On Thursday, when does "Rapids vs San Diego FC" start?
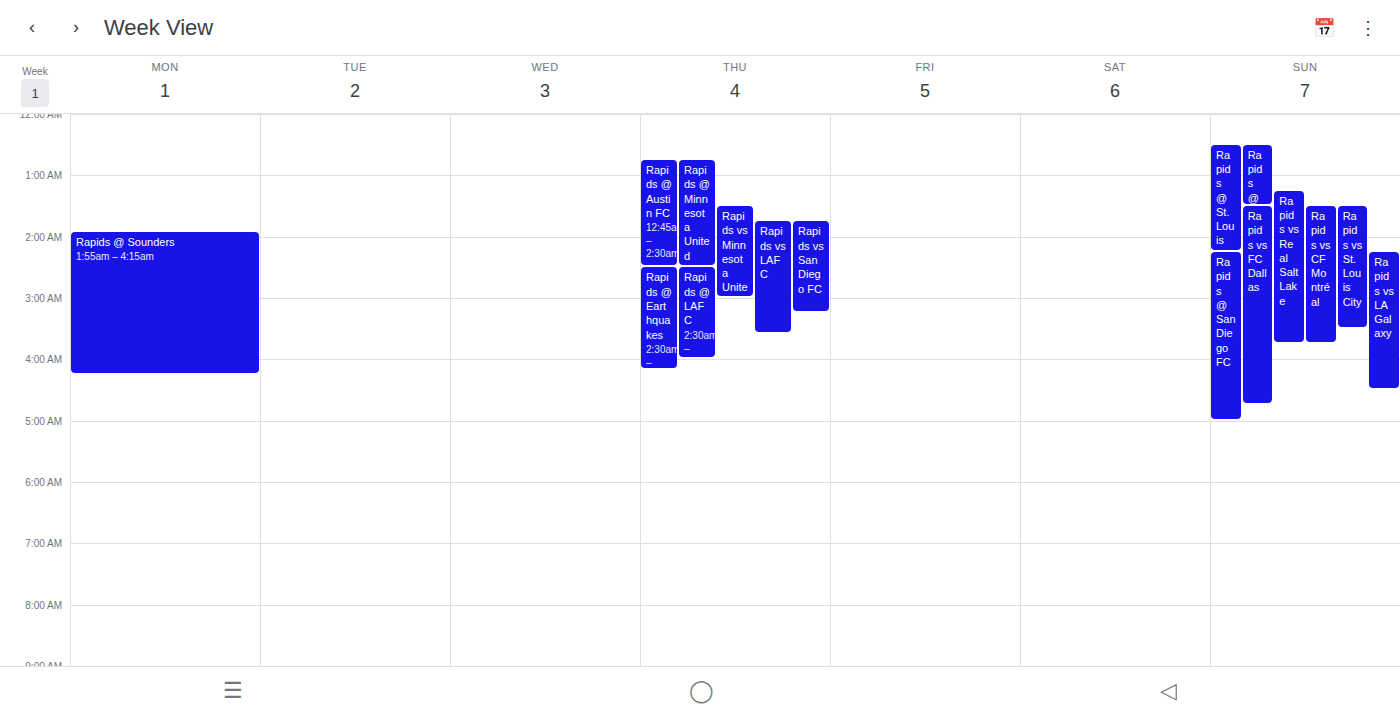
01:45